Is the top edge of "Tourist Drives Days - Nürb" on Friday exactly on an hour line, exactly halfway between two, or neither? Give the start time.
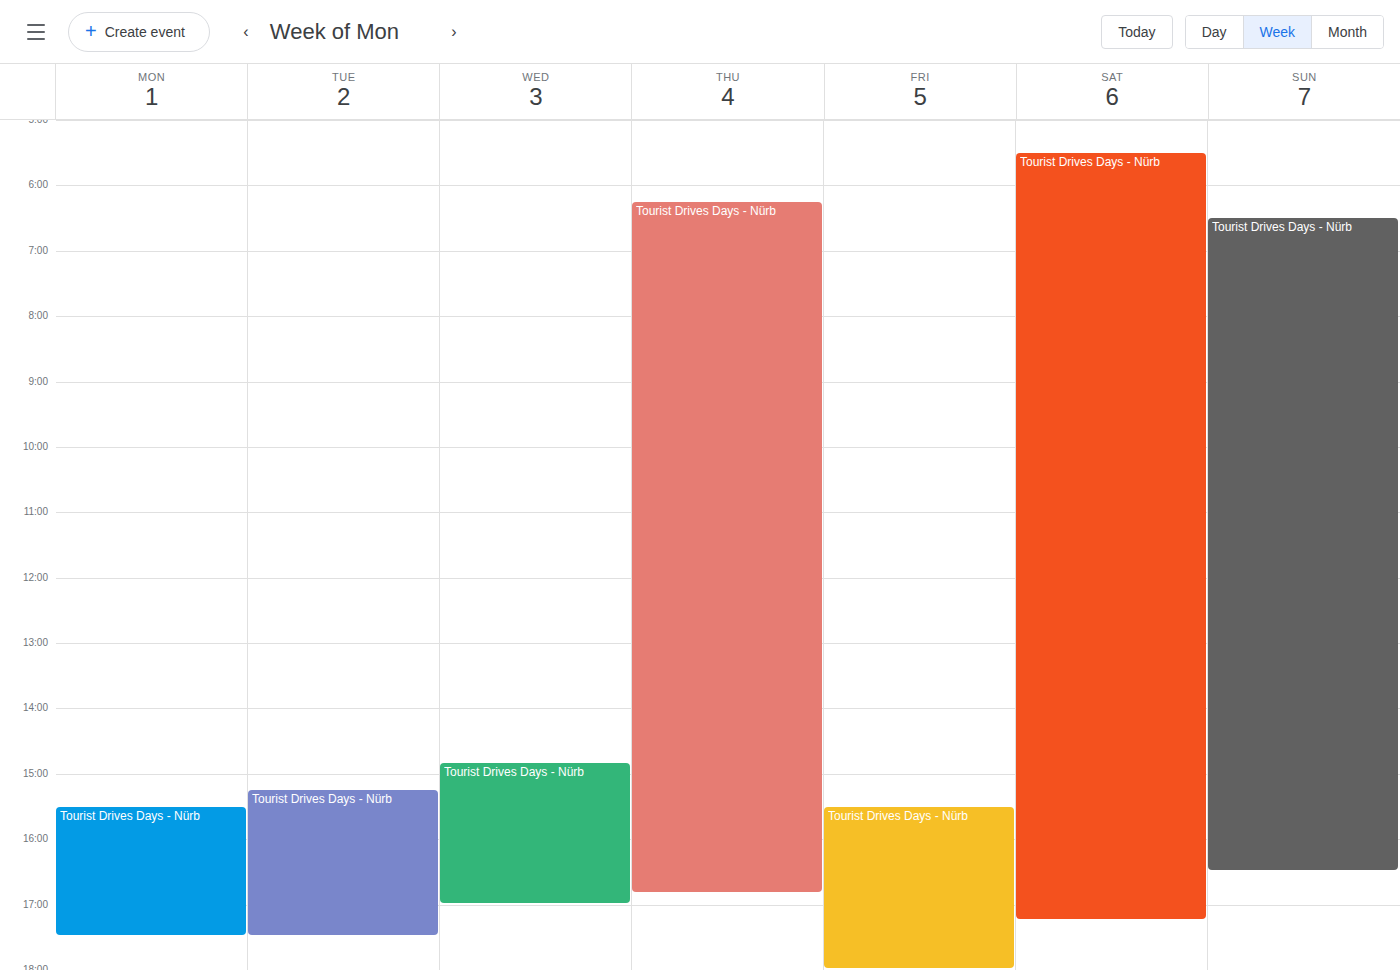
3:30 PM -- halfway between the 3 PM and 4 PM lines.